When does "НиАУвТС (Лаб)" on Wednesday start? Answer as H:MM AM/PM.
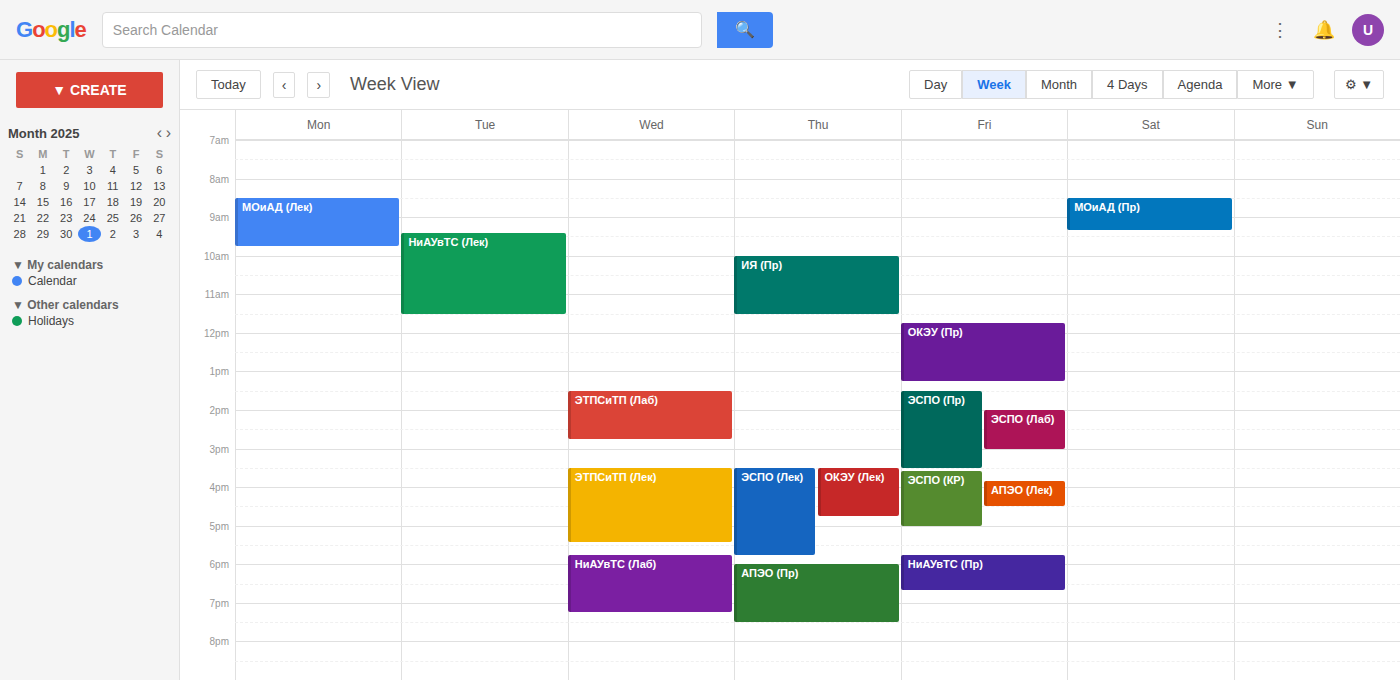
5:45 PM